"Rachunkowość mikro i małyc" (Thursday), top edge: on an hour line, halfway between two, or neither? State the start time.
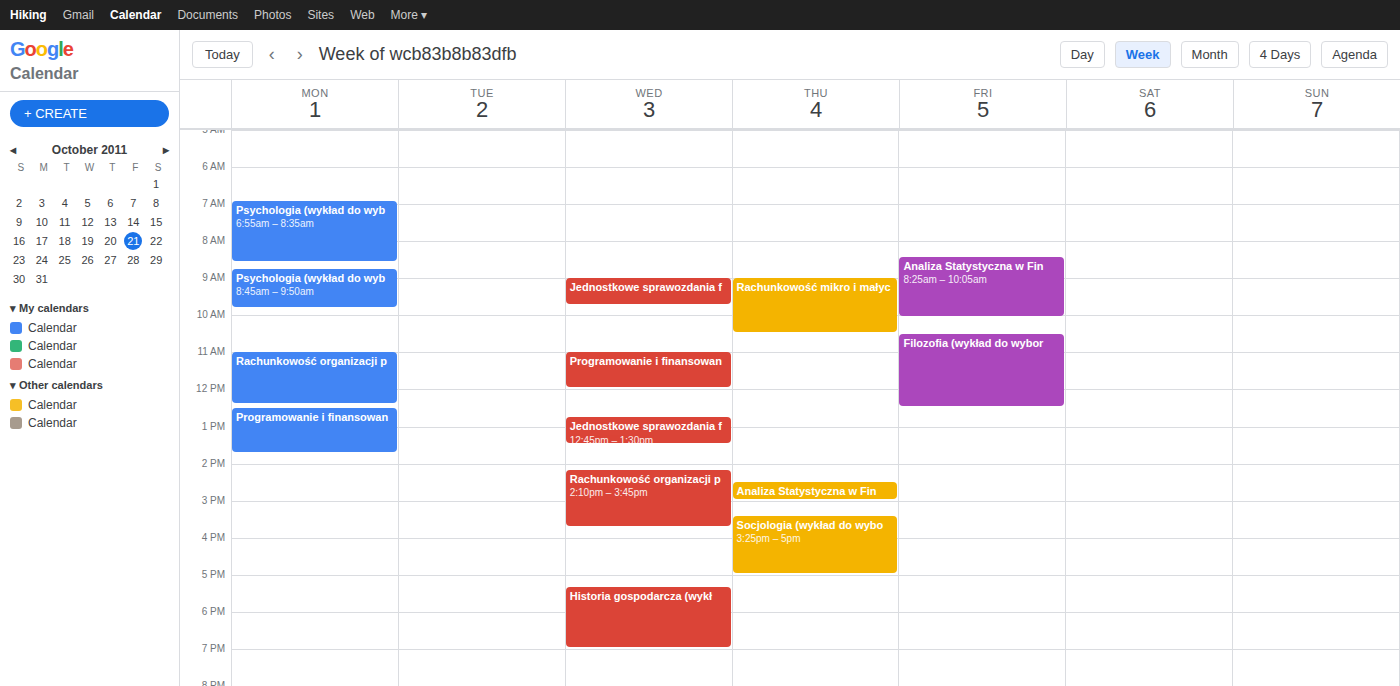
9:00 AM -- exactly on the 9 AM line.